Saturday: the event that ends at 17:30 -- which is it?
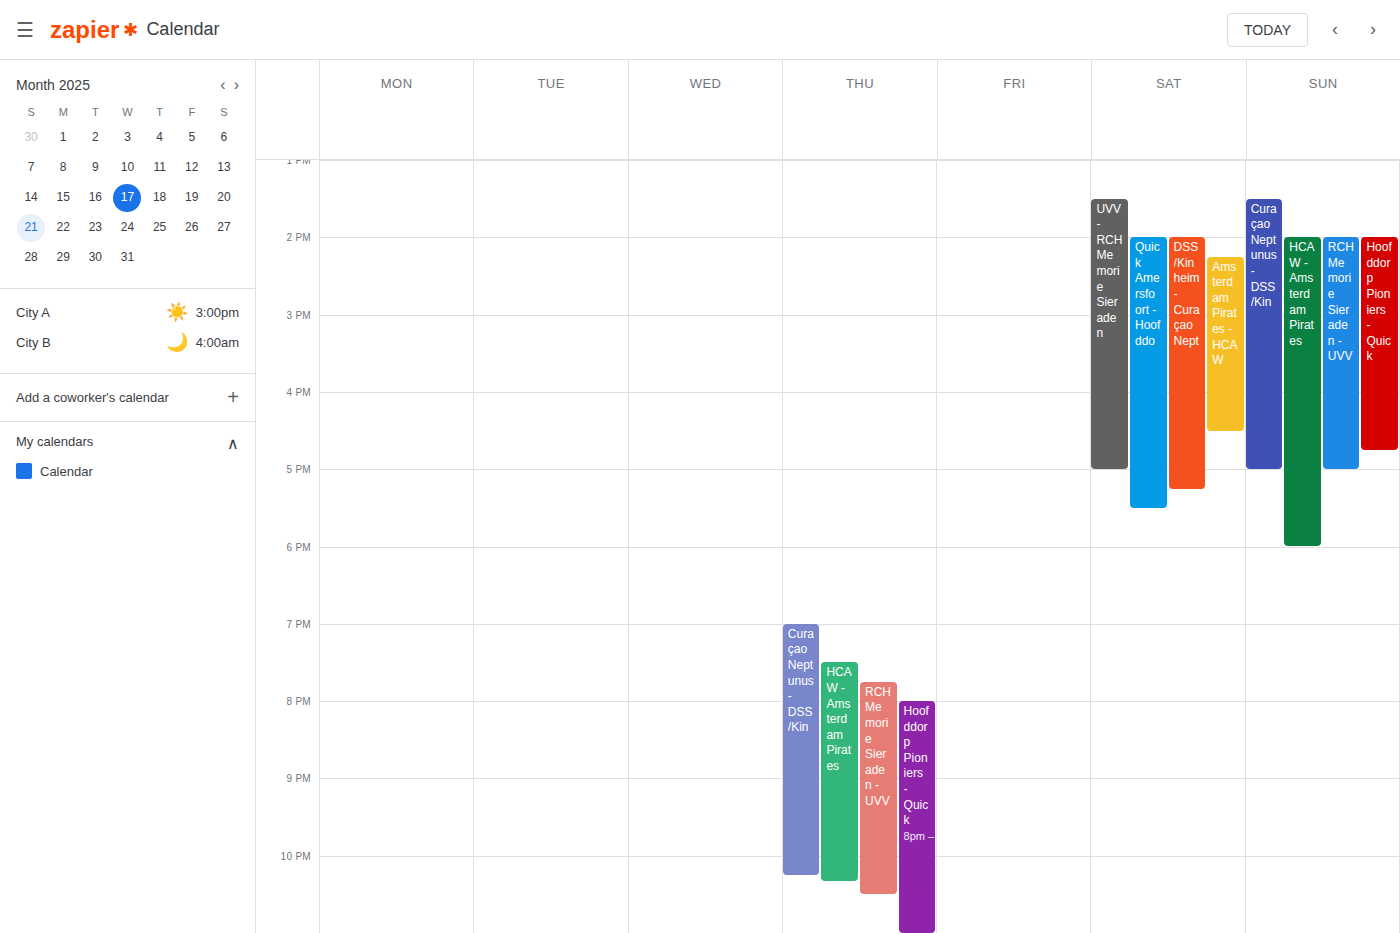
"Quick Amersfoort - Hoofddo"